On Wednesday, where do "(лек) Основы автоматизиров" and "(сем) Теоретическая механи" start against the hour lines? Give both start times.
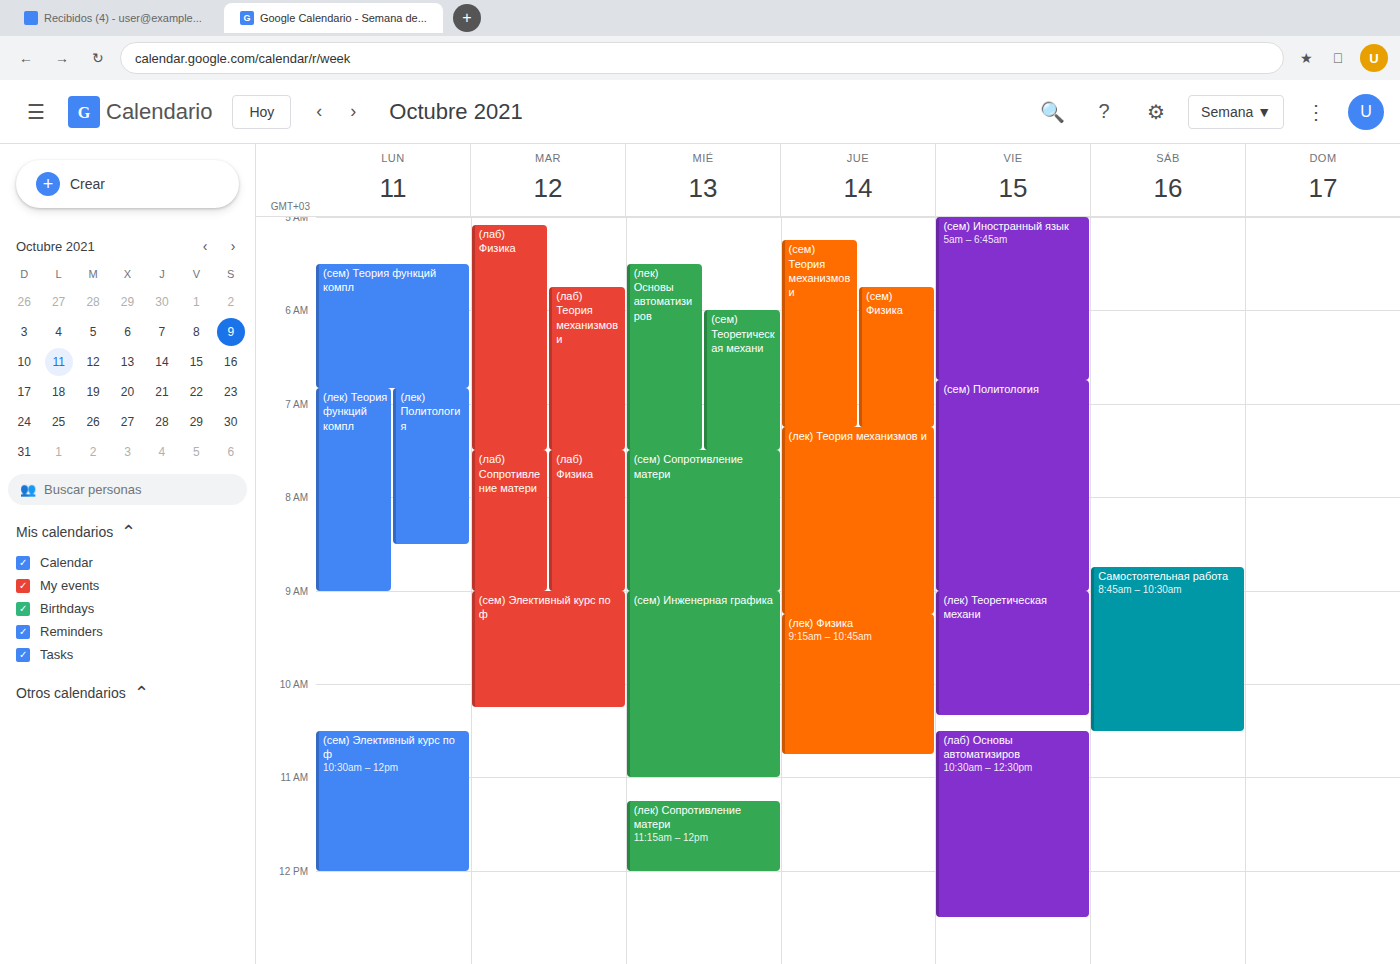
"(лек) Основы автоматизиров": 5:30 AM, halfway between the 5 AM and 6 AM lines. "(сем) Теоретическая механи": 6:00 AM, exactly on the 6 AM line.